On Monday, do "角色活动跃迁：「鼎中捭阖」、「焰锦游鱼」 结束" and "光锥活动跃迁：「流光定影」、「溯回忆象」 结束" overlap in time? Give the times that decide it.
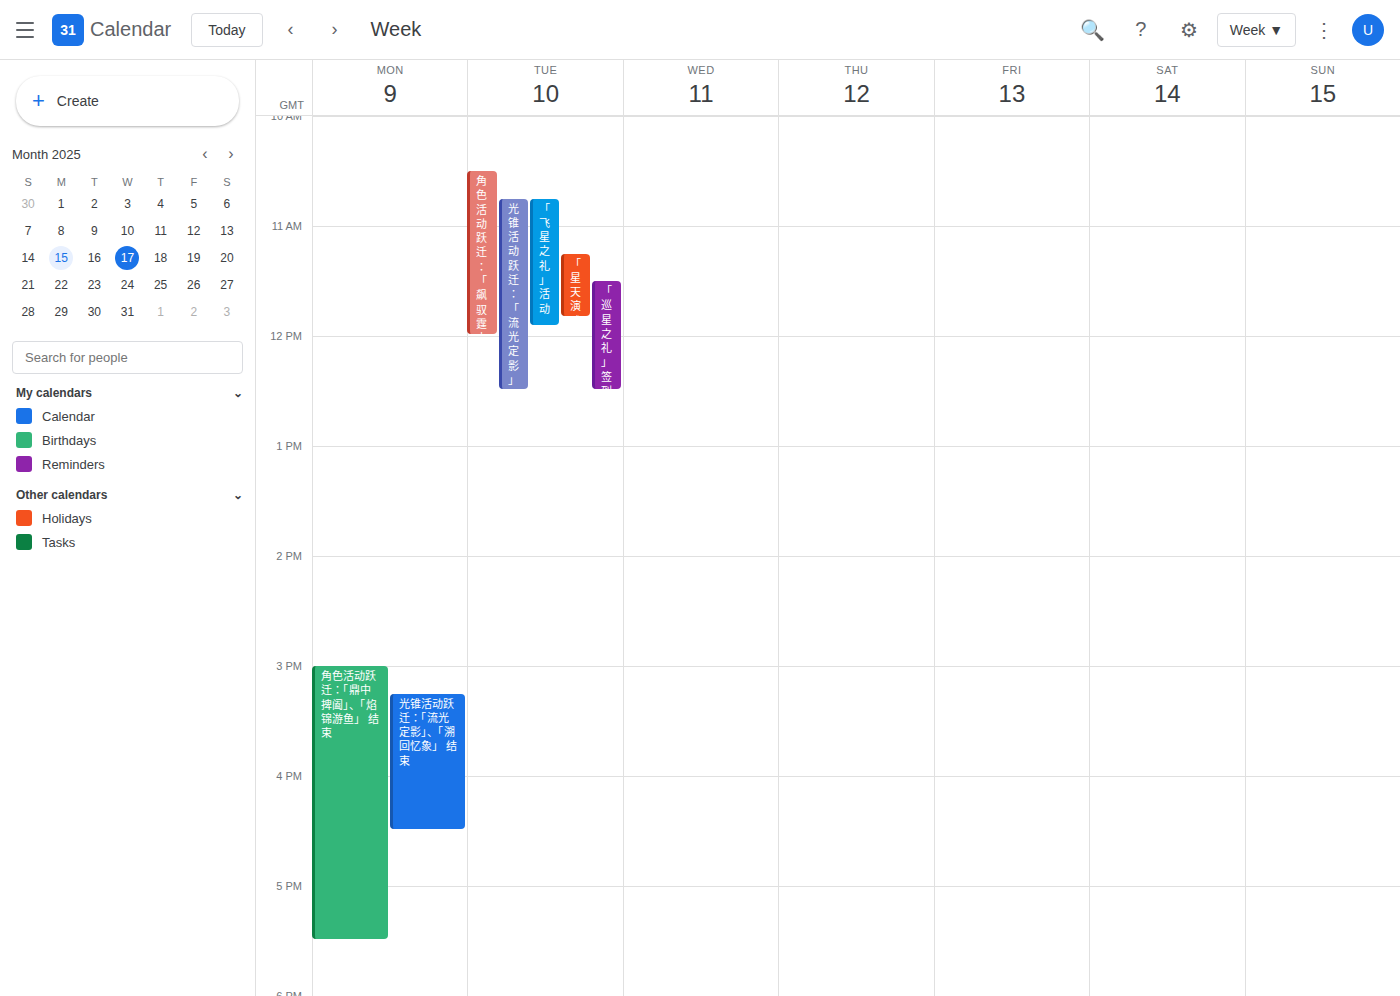
"光锥活动跃迁：「流光定影」、「溯回忆象」 结束" runs 3:15 PM to 4:30 PM, inside "角色活动跃迁：「鼎中捭阖」、「焰锦游鱼」 结束" -- they overlap.